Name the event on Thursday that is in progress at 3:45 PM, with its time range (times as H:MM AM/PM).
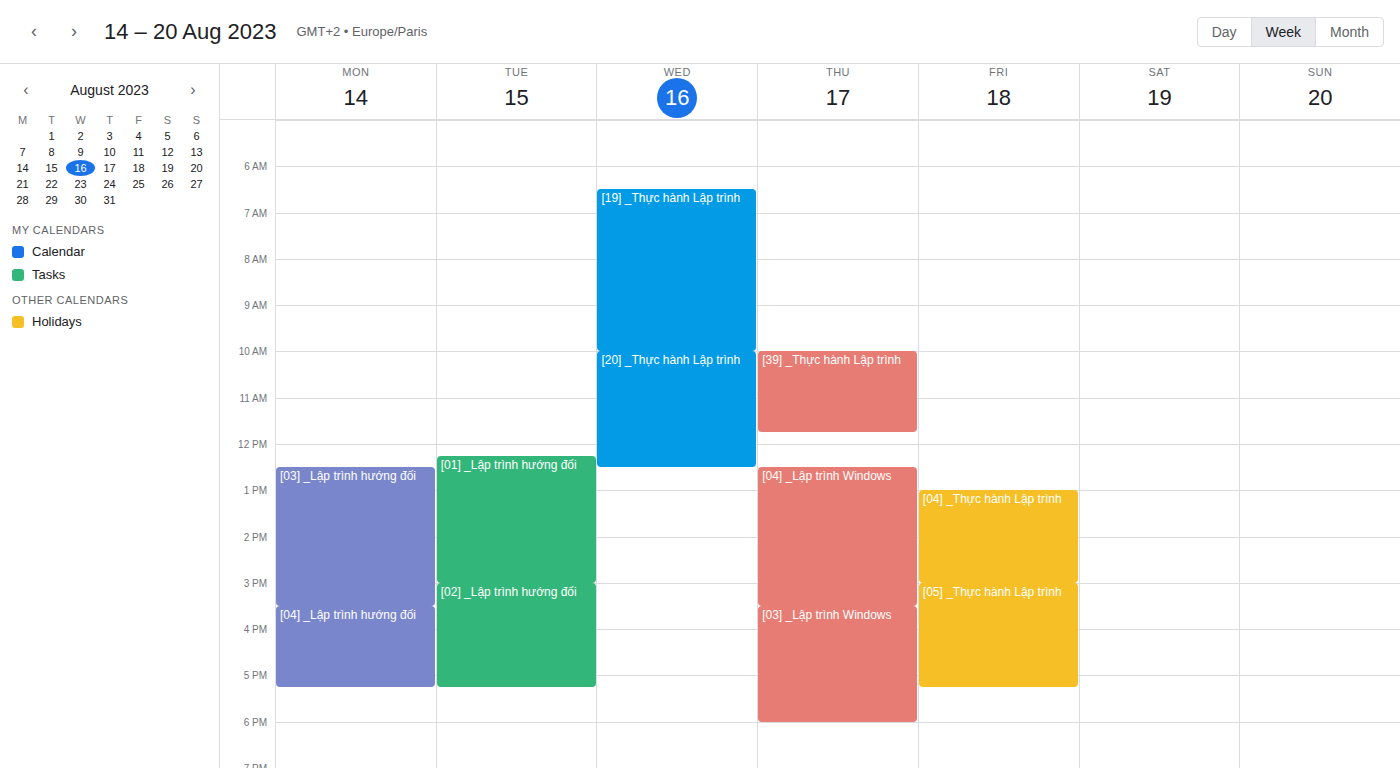
"[03] _Lập trình Windows", 3:30 PM to 6:00 PM